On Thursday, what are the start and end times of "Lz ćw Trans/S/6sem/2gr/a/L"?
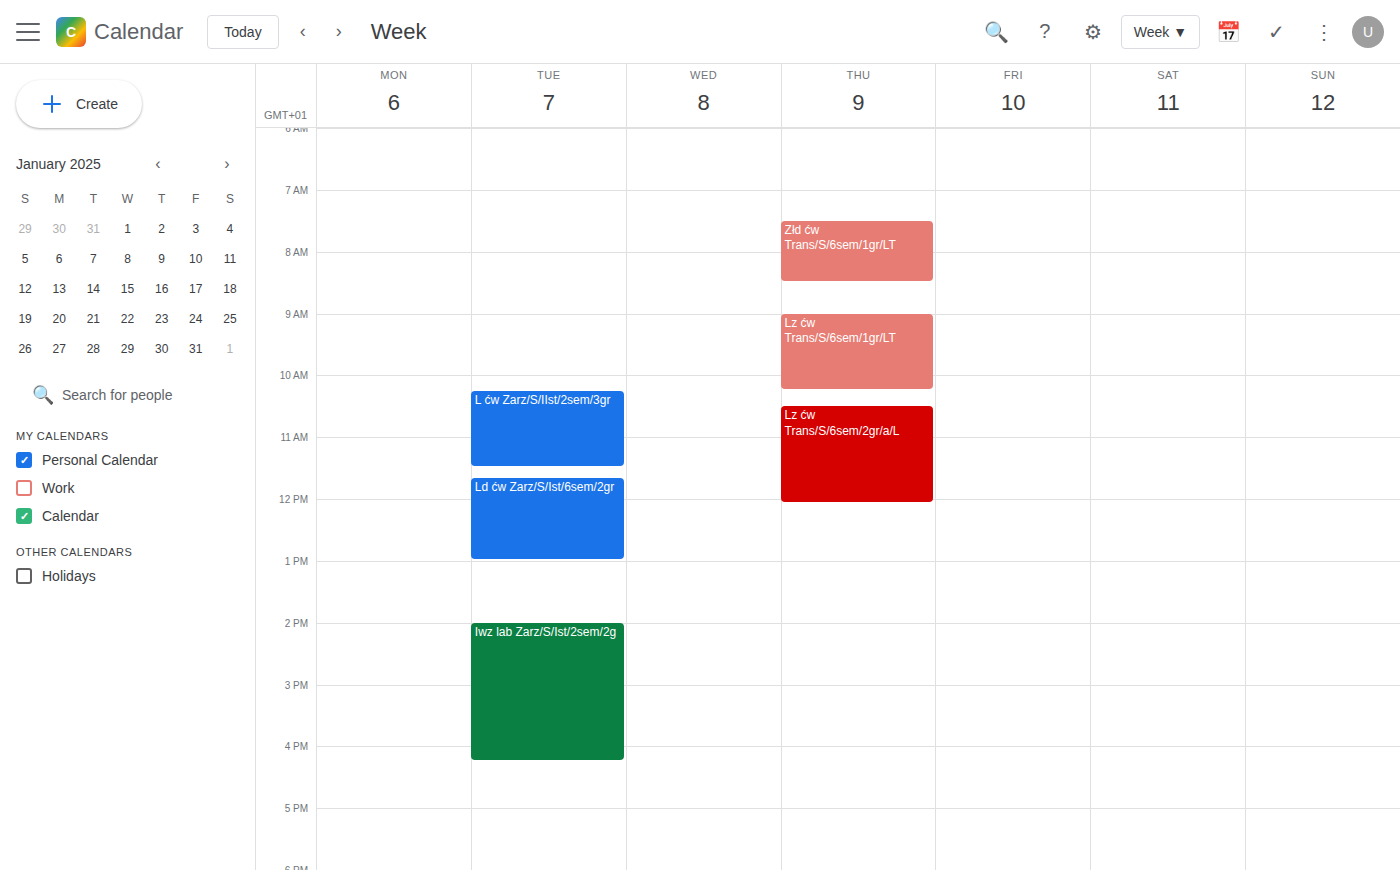
10:30 to 12:05